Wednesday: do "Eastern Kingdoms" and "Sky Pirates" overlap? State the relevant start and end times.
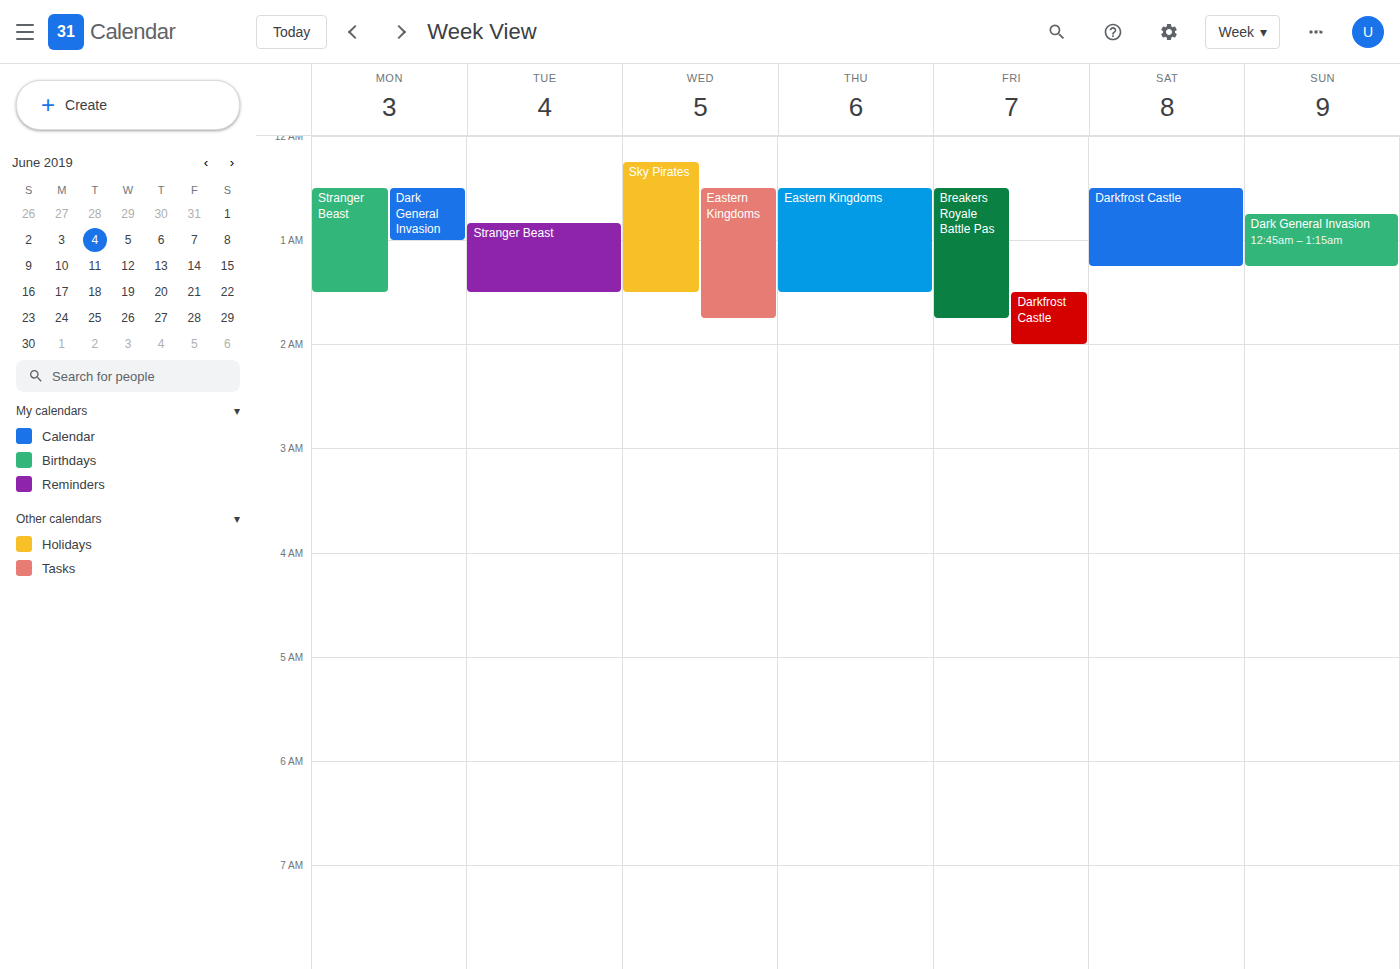
"Eastern Kingdoms" starts at 12:30 AM, before "Sky Pirates" ends at 1:30 AM -- they overlap.